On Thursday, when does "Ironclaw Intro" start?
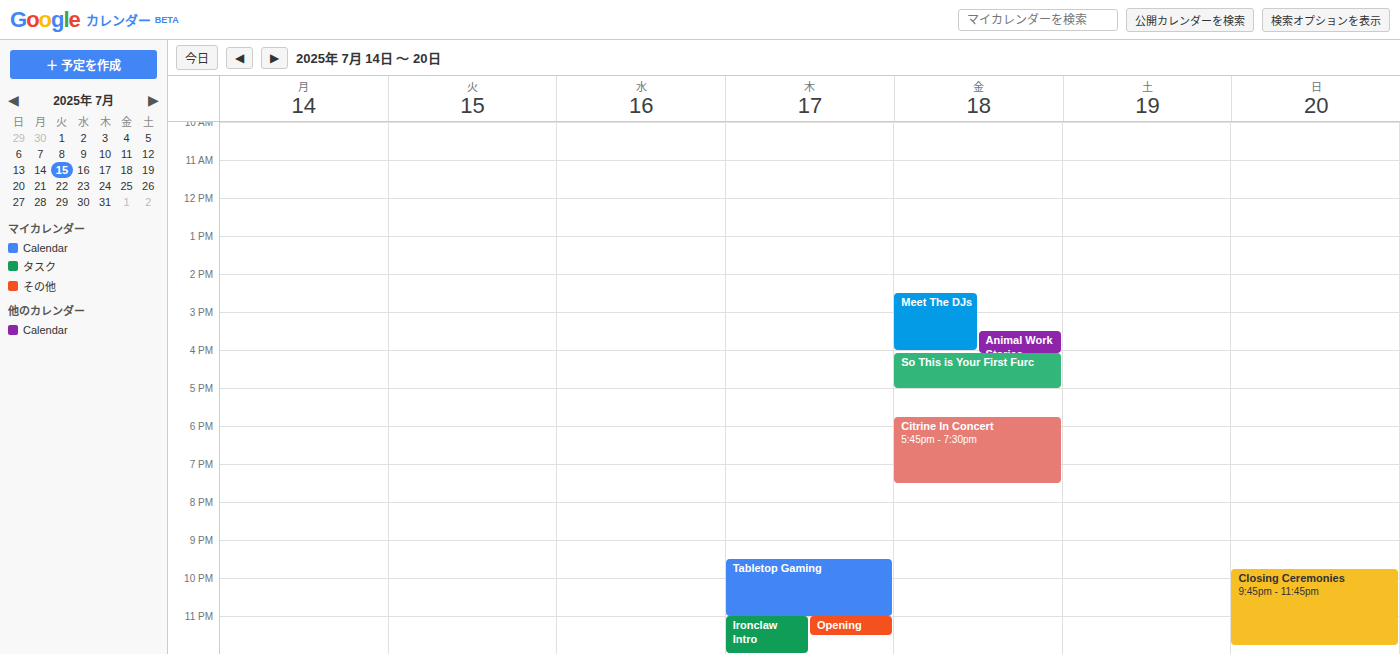
11:00 PM